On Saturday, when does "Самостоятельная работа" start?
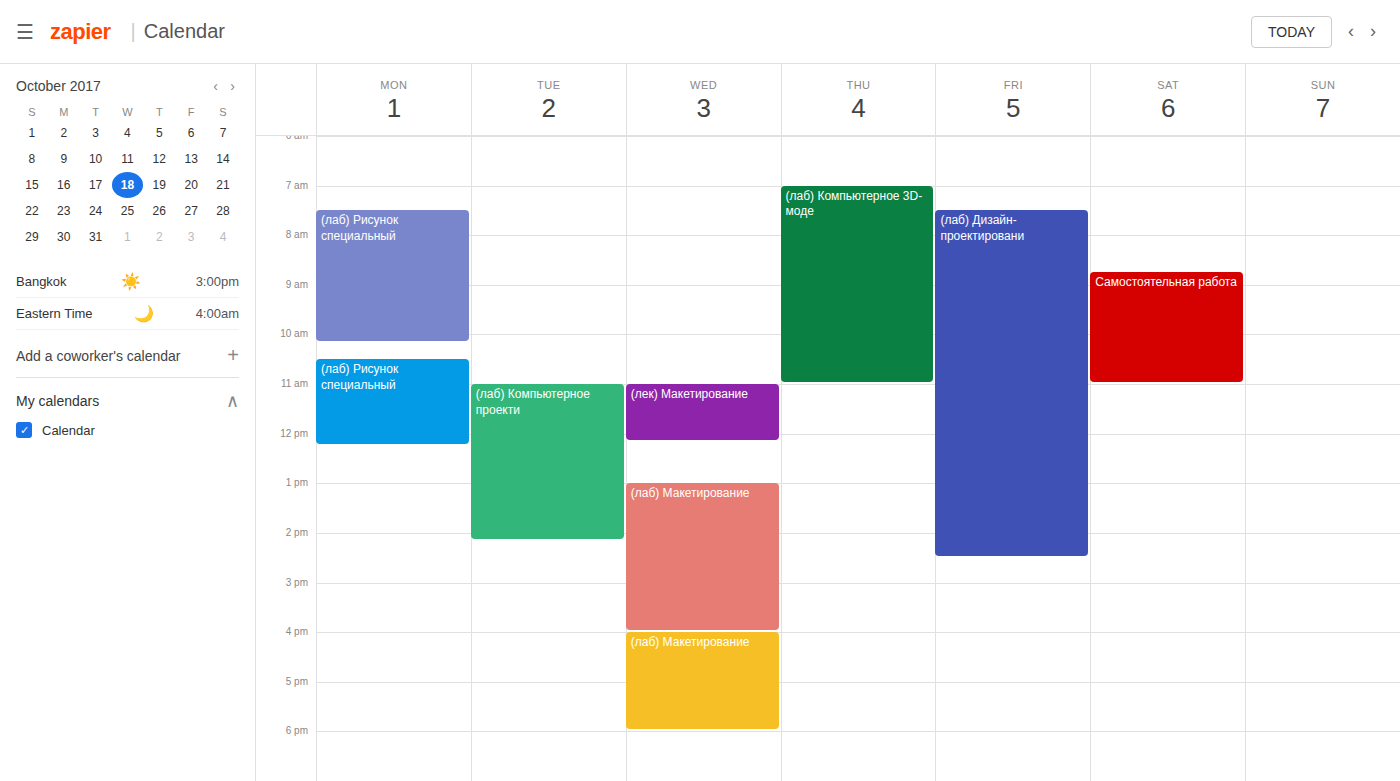
8:45 AM